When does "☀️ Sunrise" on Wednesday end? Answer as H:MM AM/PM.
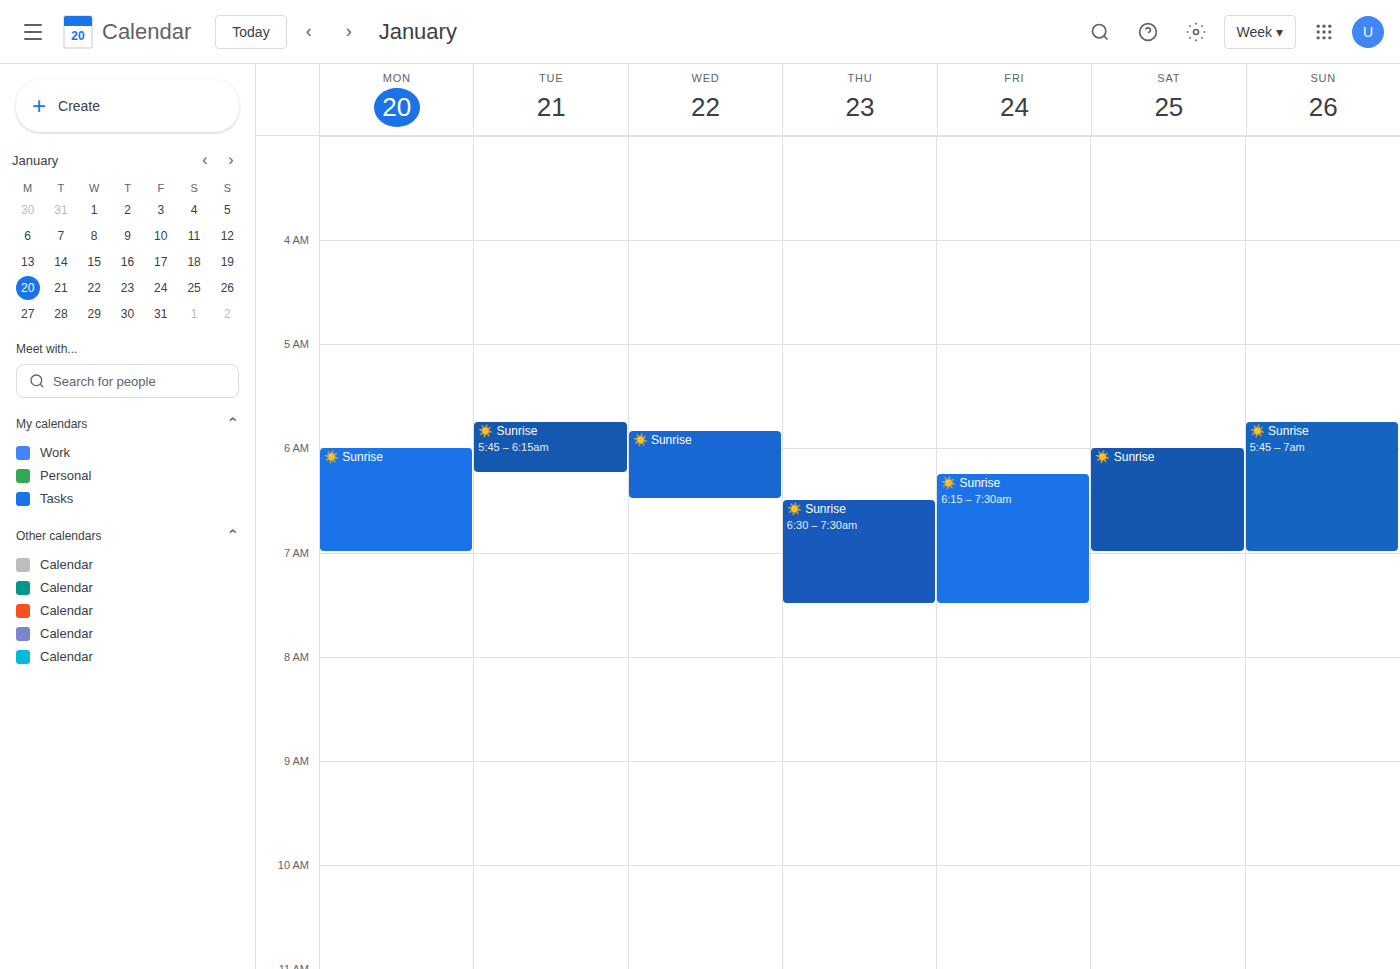
6:30 AM